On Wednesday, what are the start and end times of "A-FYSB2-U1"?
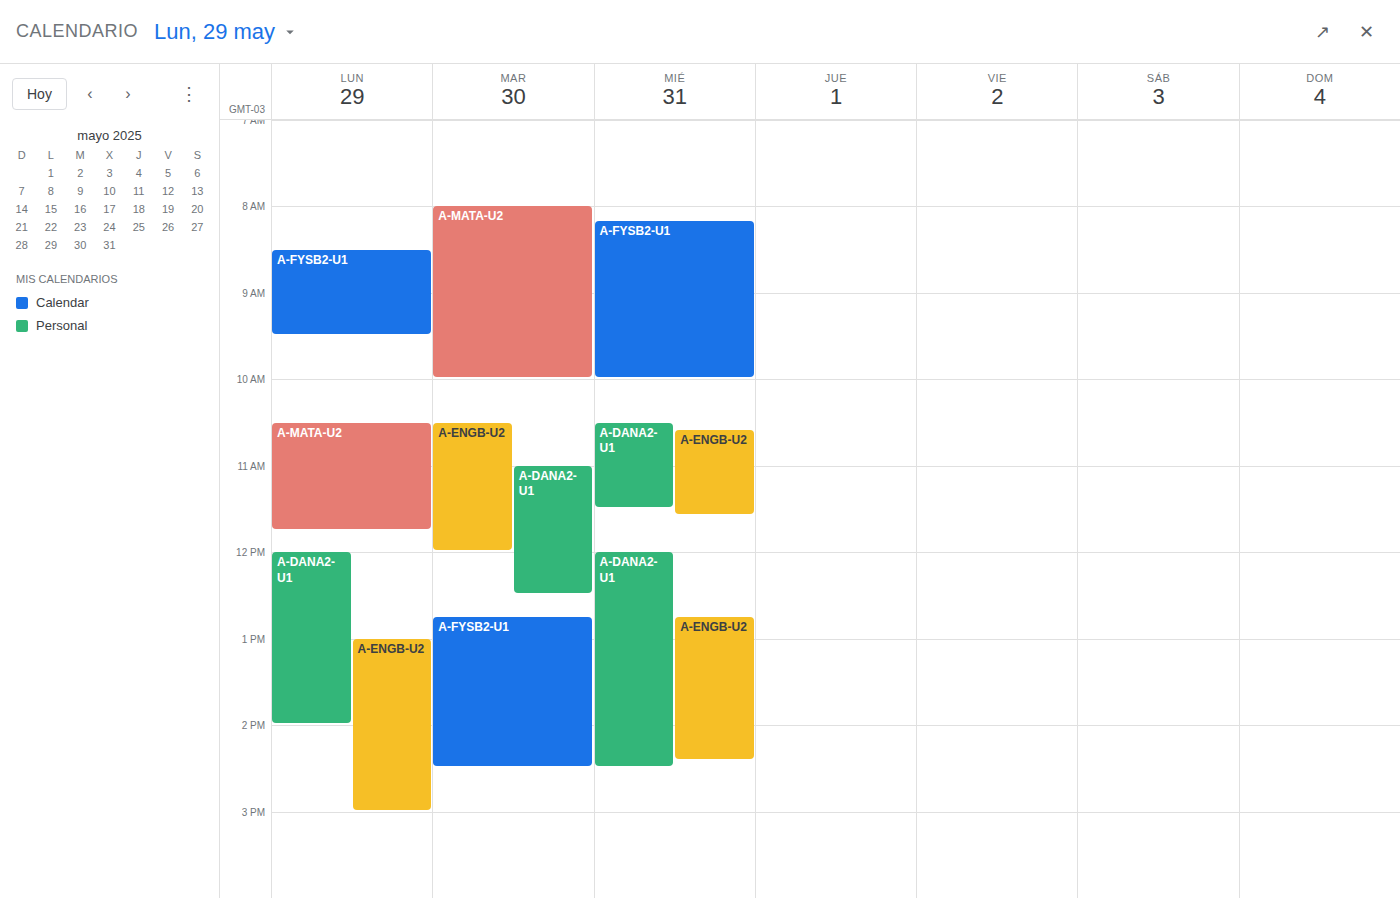
8:10 AM to 10:00 AM